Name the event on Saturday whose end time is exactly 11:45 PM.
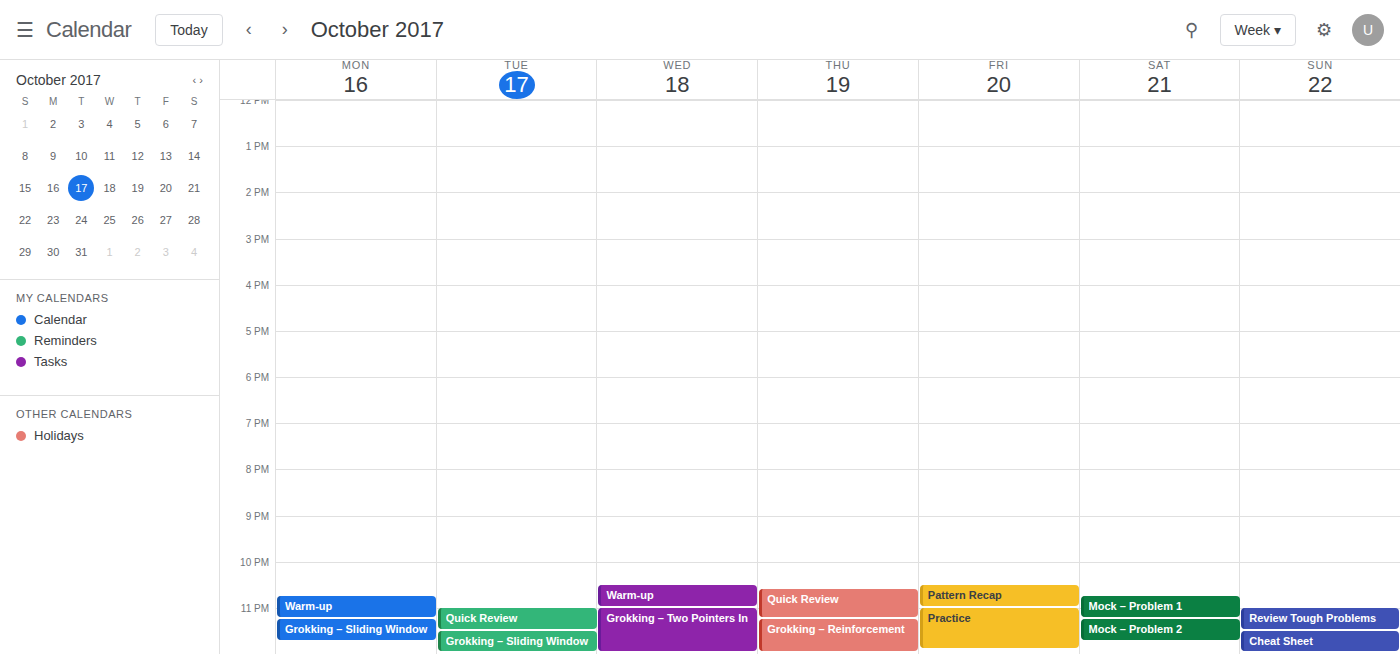
"Mock – Problem 2"